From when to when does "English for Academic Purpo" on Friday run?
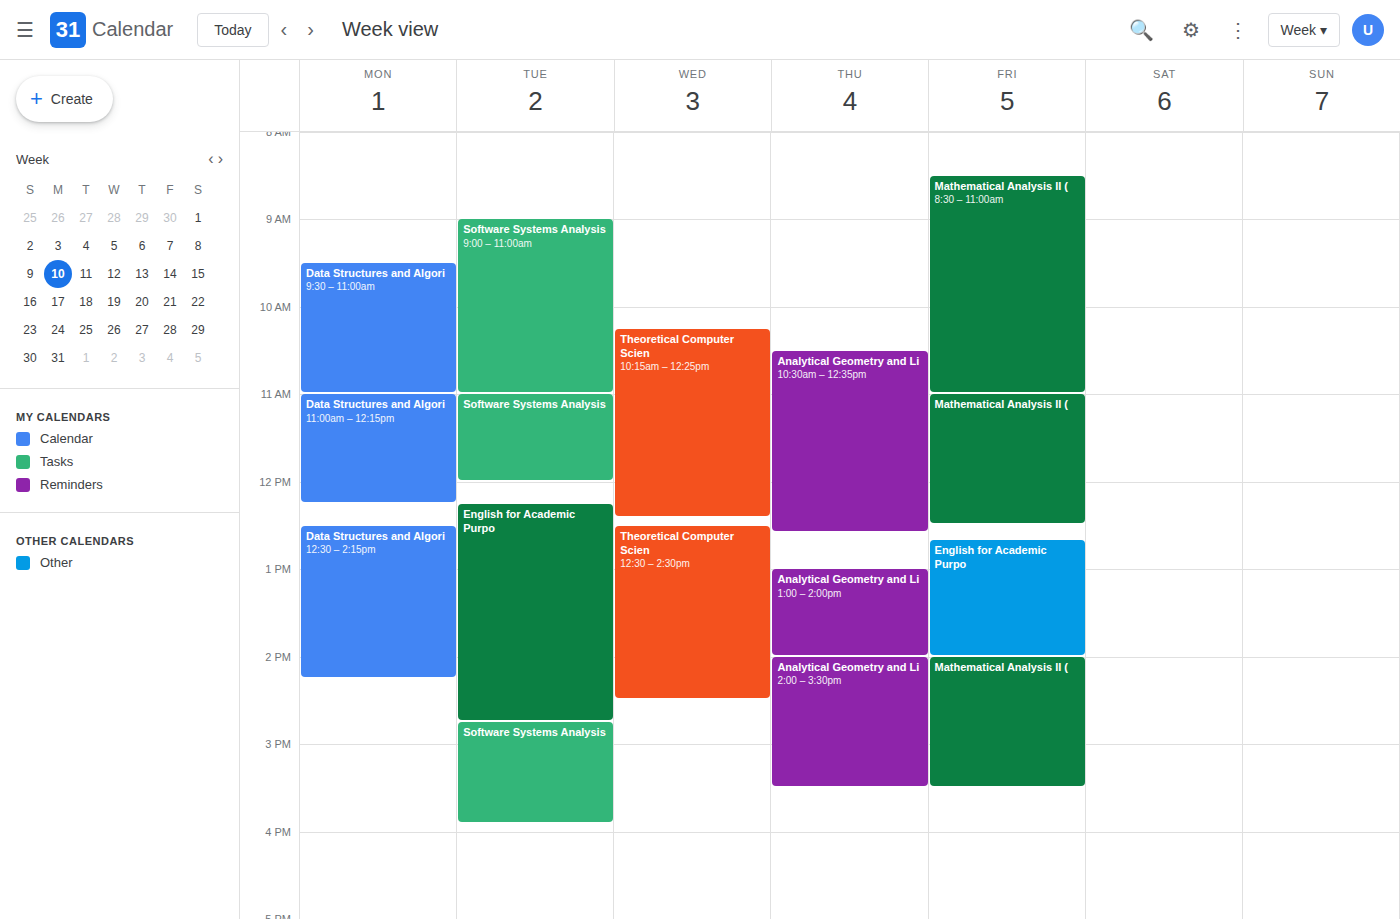
12:40 PM to 2:00 PM